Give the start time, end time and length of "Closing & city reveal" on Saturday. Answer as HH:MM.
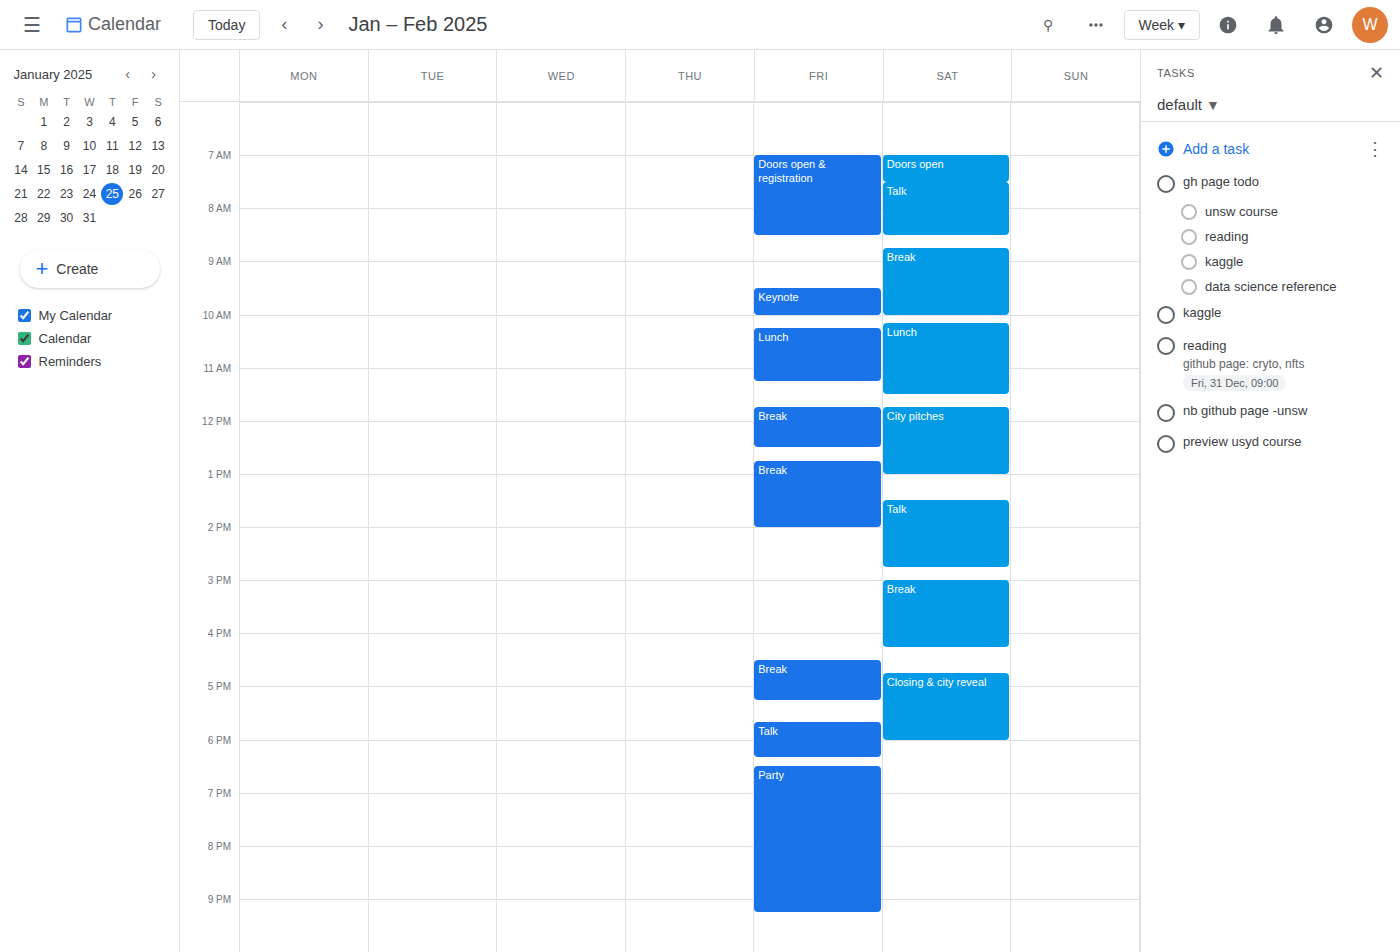
16:45 to 18:00, 1 hour 15 minutes